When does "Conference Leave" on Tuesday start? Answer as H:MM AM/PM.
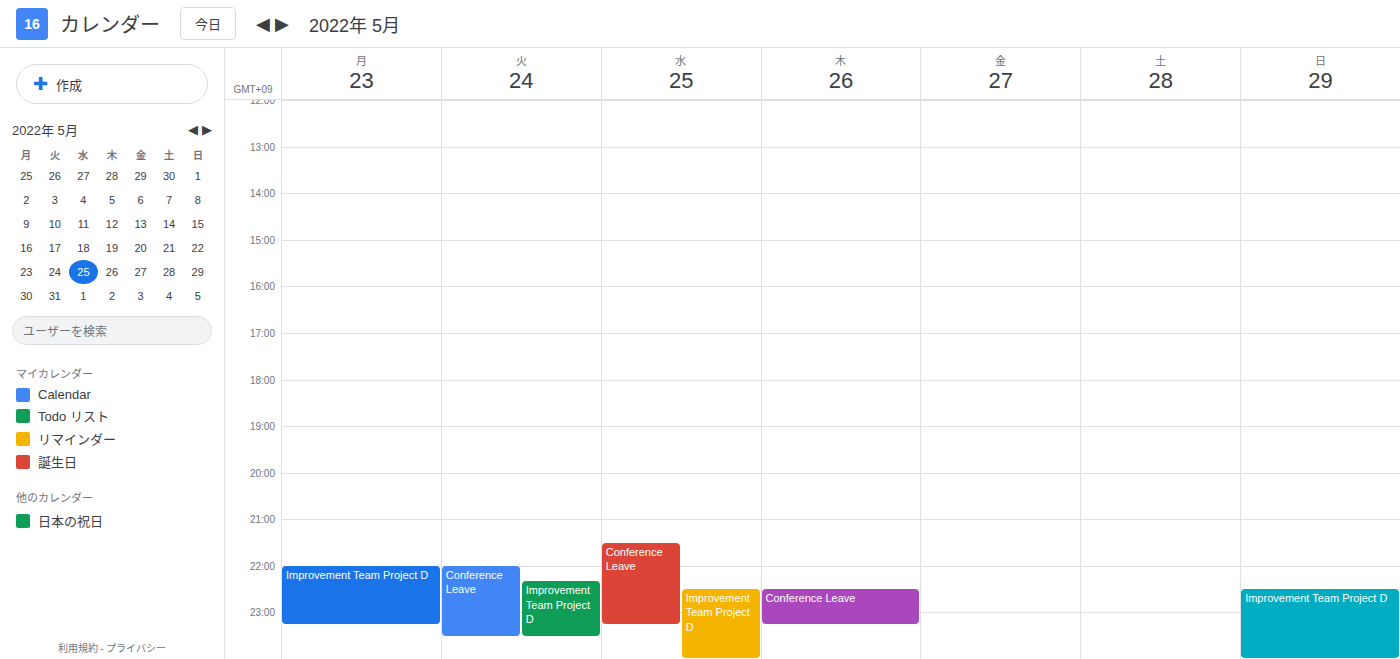
10:00 PM